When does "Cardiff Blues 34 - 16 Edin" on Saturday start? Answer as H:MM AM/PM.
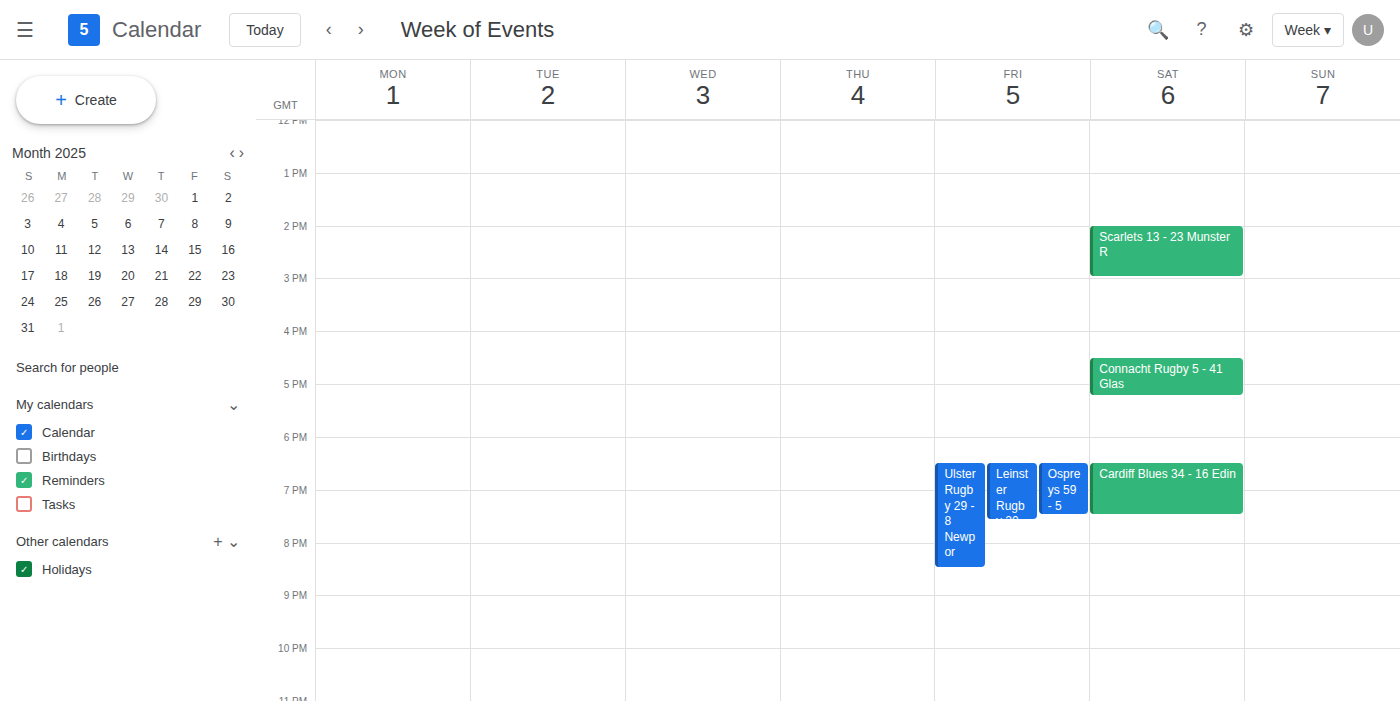
6:30 PM